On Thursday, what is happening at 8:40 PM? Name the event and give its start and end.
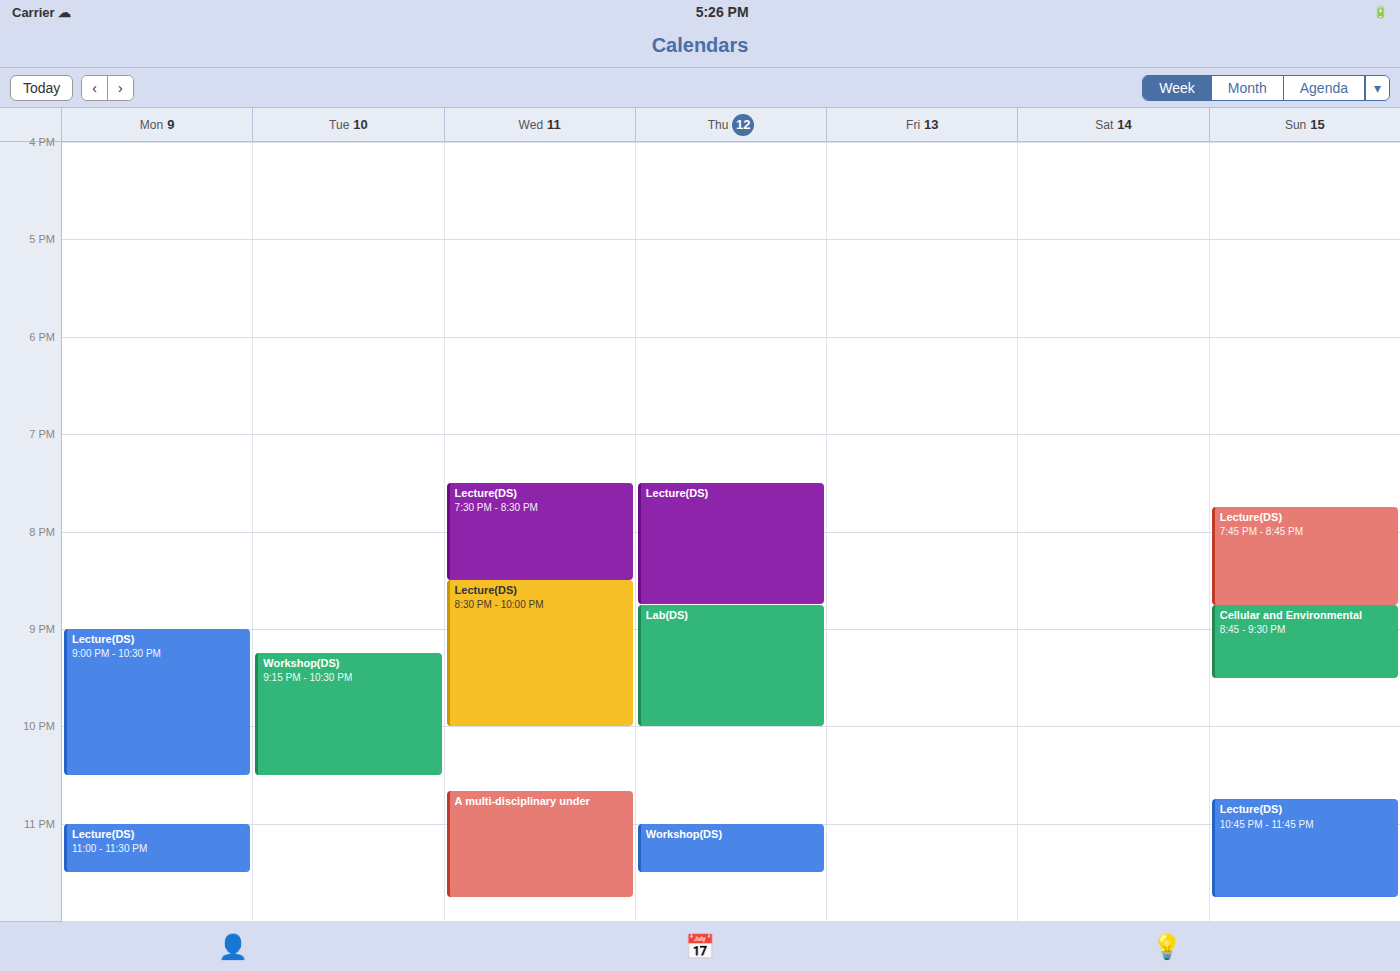
"Lecture(DS)", 7:30 PM to 8:45 PM